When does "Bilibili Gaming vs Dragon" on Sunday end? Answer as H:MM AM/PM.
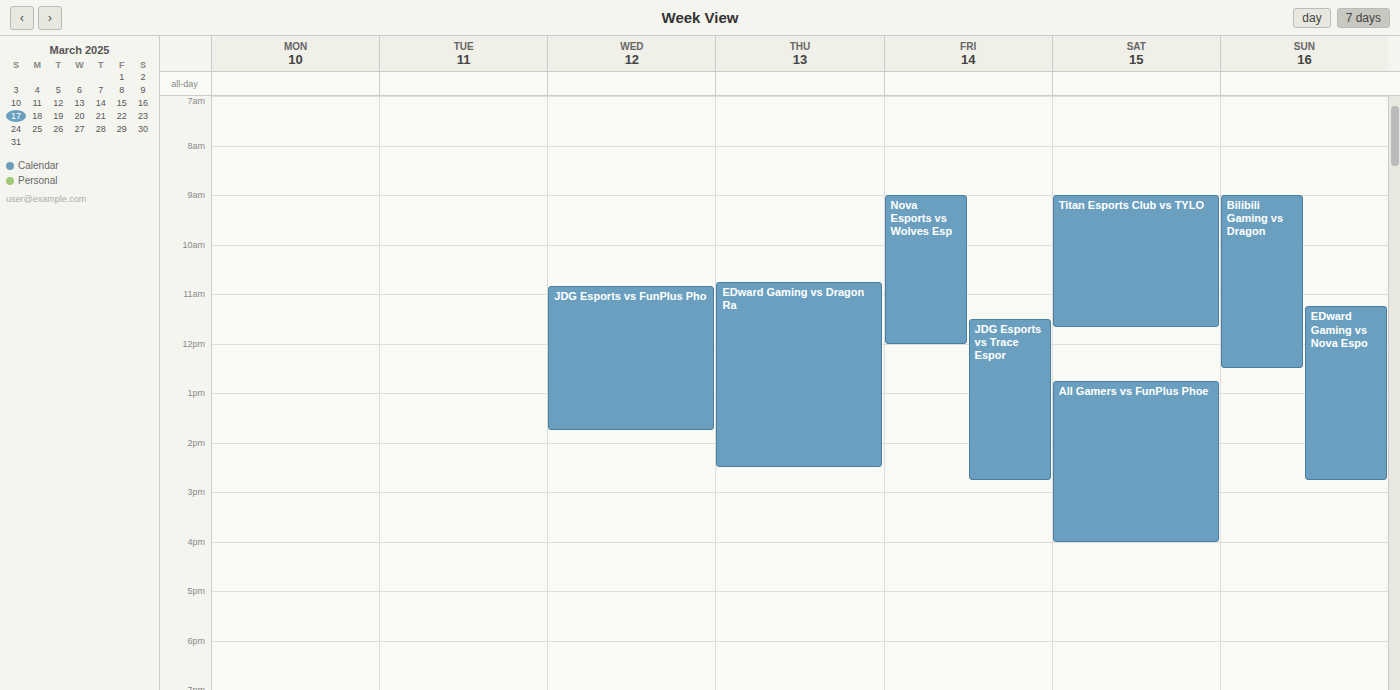
12:30 PM